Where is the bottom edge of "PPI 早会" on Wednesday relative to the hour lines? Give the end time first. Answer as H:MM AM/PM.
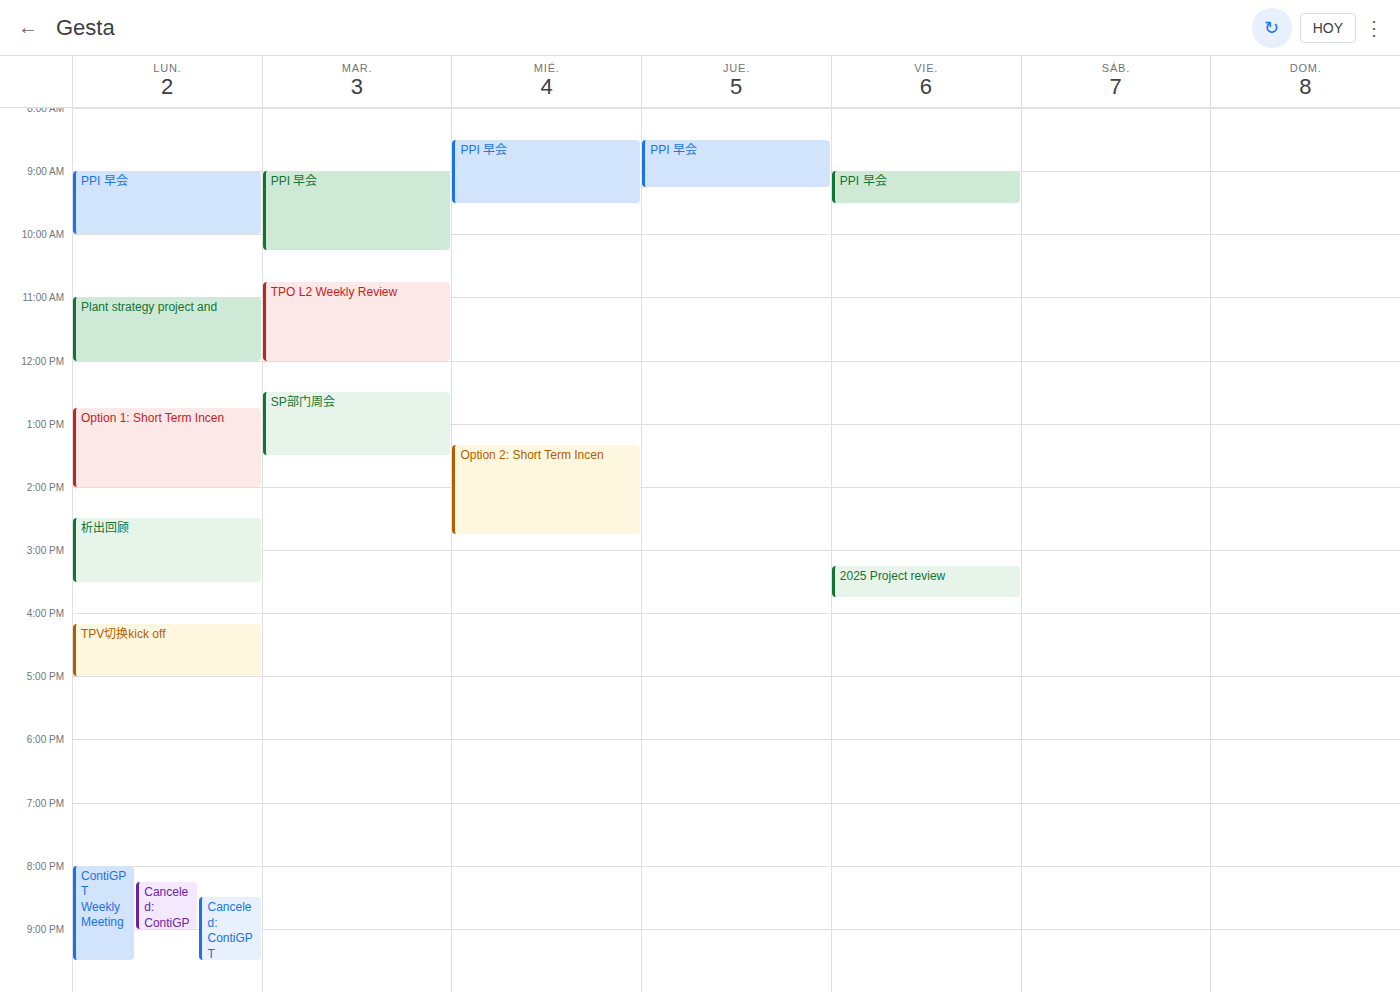
9:30 AM -- halfway between the 9 AM and 10 AM lines.